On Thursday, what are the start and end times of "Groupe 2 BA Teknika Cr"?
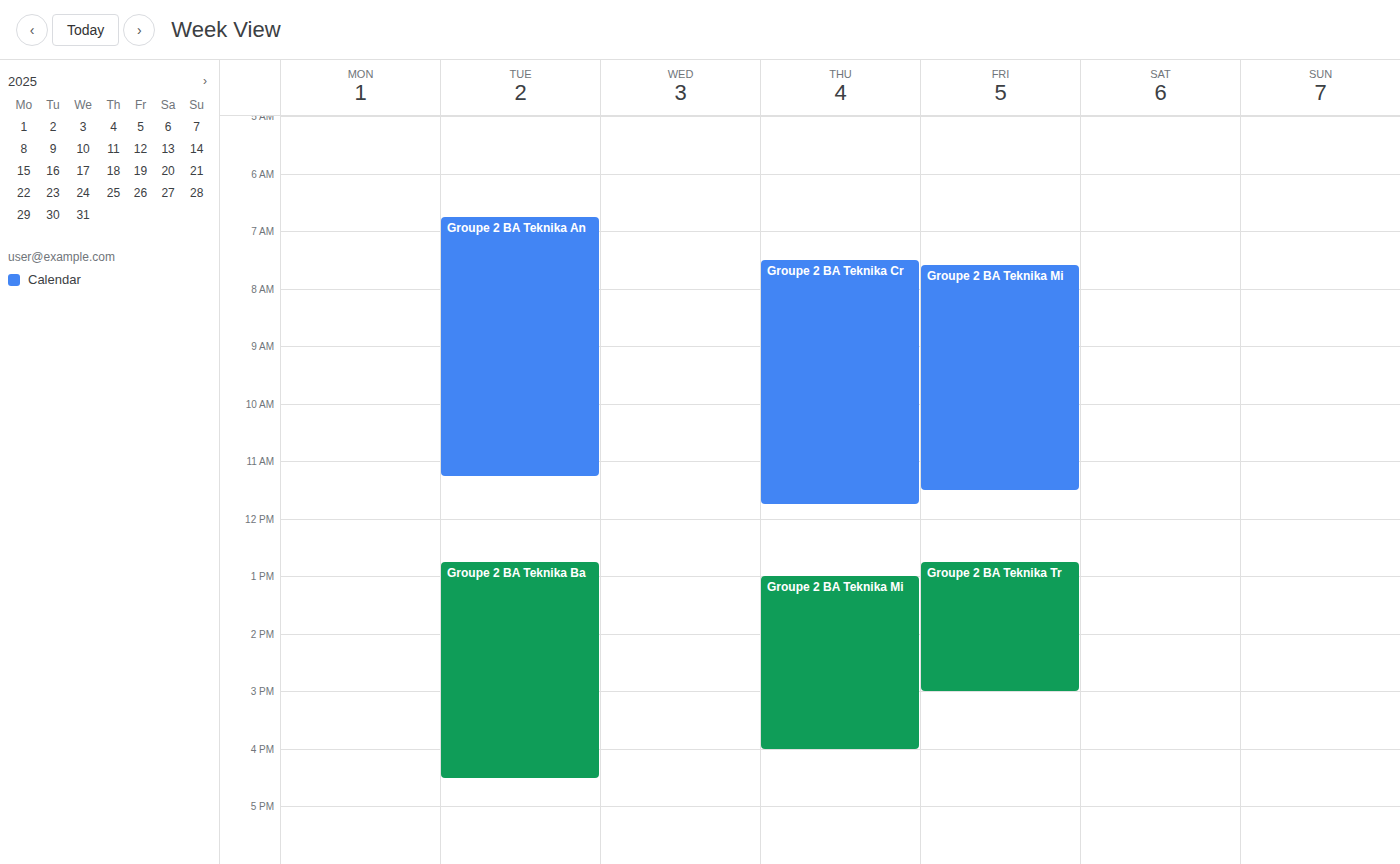
7:30 AM to 11:45 AM